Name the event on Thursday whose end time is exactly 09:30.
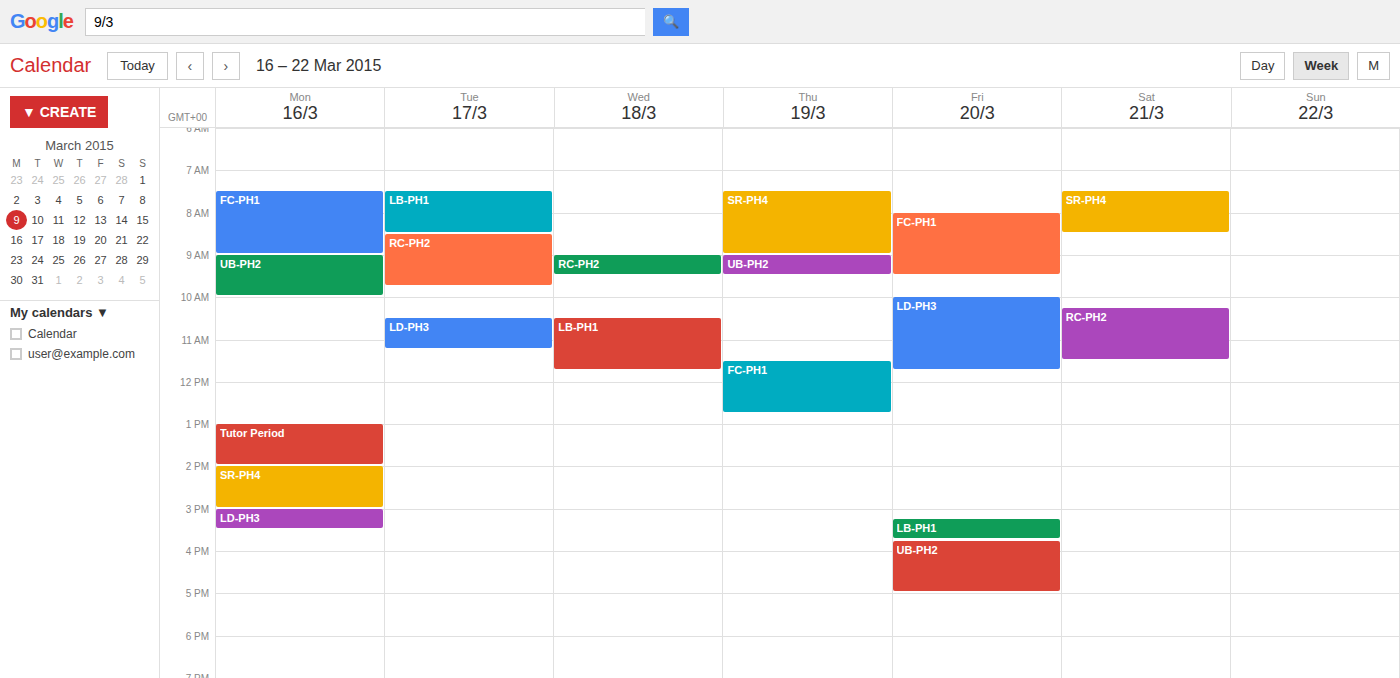
"UB-PH2"